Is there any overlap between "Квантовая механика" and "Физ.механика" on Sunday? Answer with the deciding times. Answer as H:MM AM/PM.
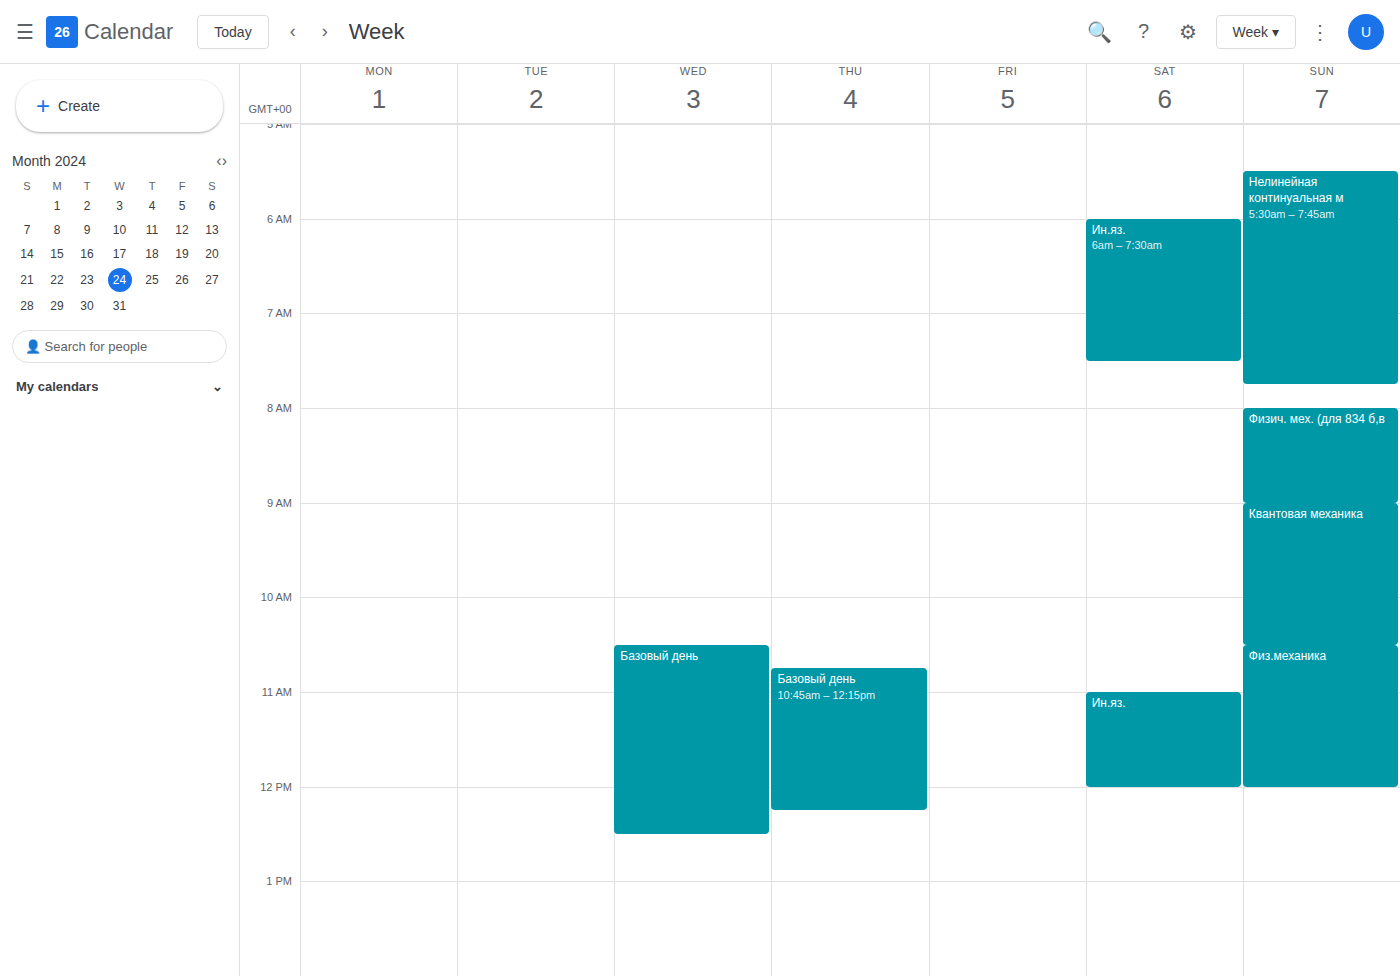
"Квантовая механика" ends at 10:30 AM, exactly when "Физ.механика" starts -- they touch but do not overlap.